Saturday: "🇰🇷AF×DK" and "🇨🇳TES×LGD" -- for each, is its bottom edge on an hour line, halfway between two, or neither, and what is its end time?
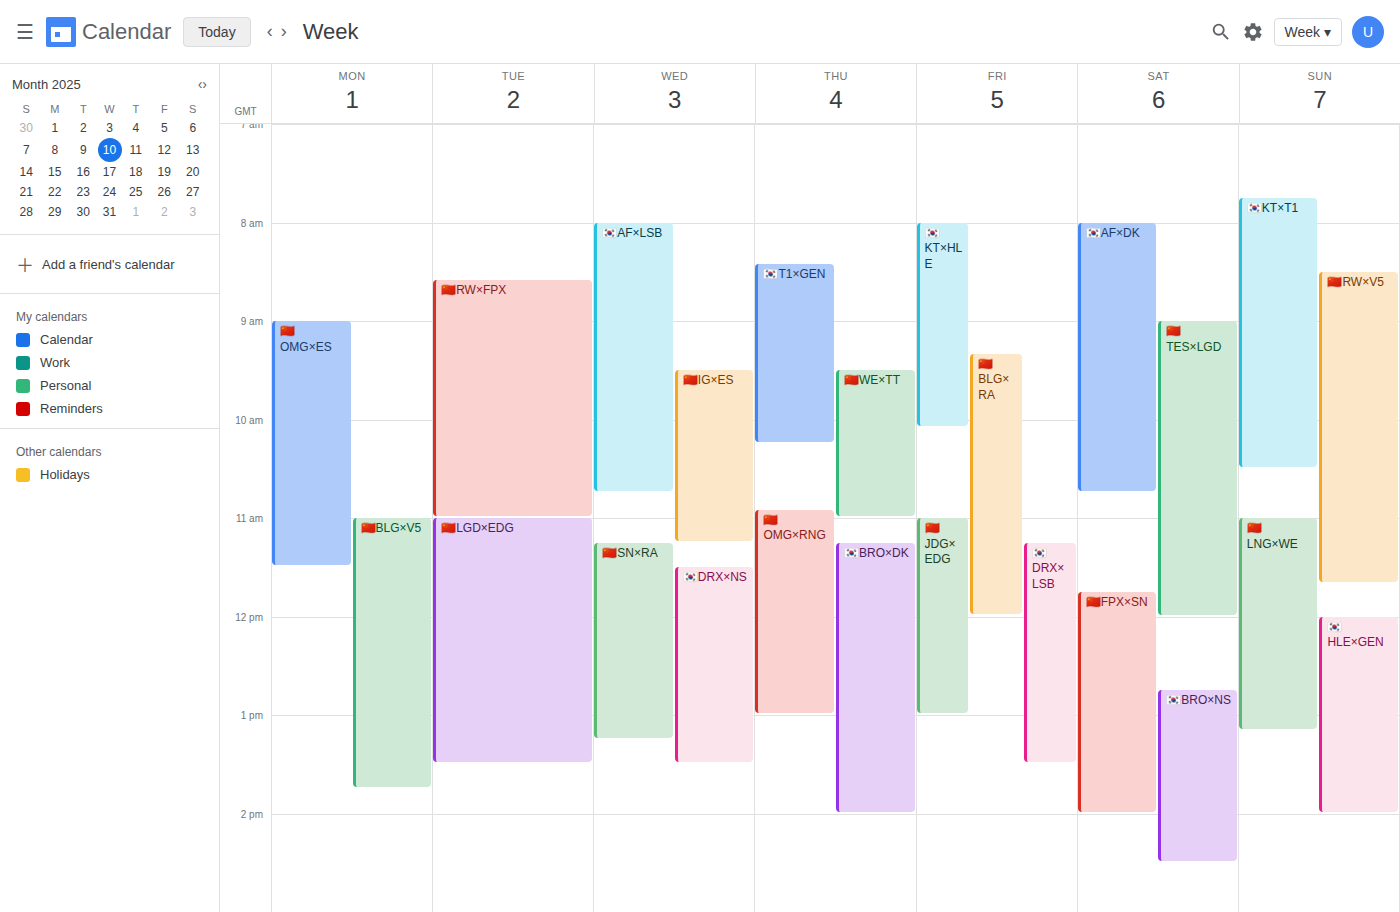
"🇰🇷AF×DK": 10:45 AM, neither: three quarters of the way from the 10 AM line to the 11 AM line. "🇨🇳TES×LGD": 12:00 PM, exactly on the 12 PM line.